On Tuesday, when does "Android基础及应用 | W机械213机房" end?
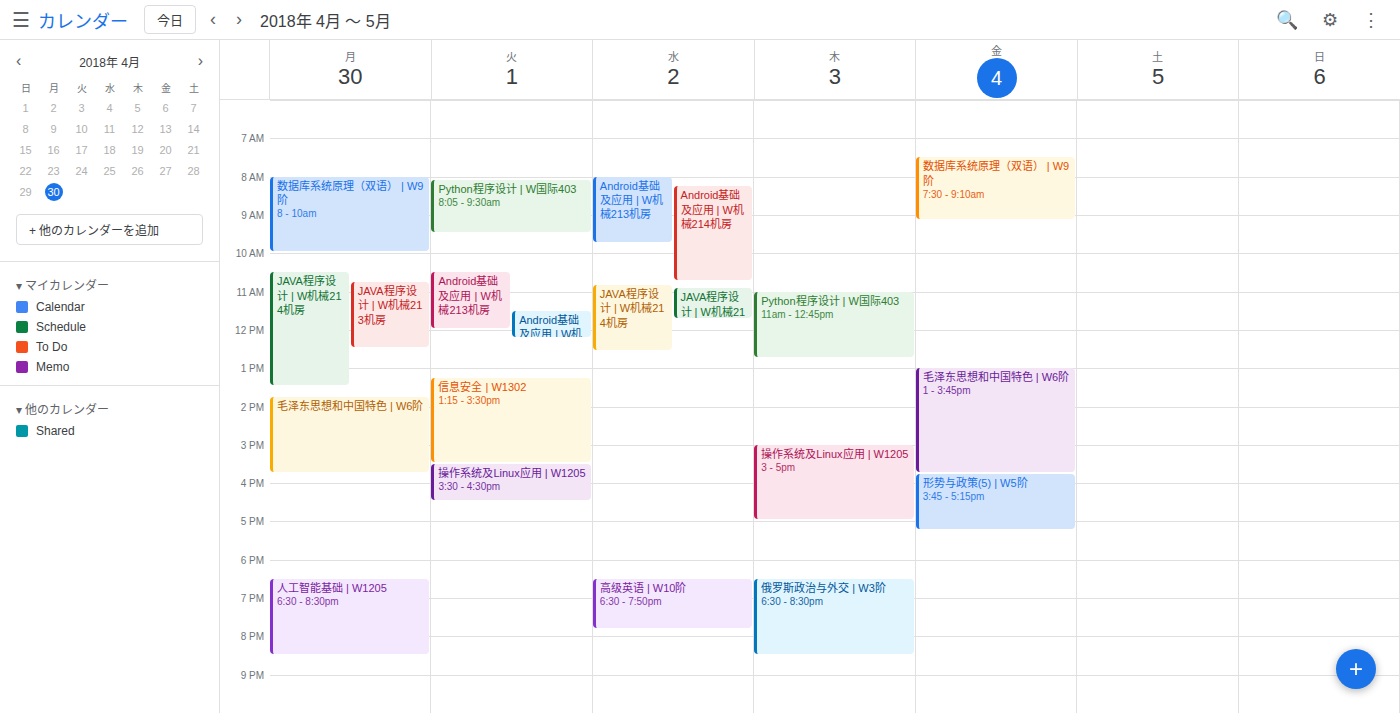
12:00